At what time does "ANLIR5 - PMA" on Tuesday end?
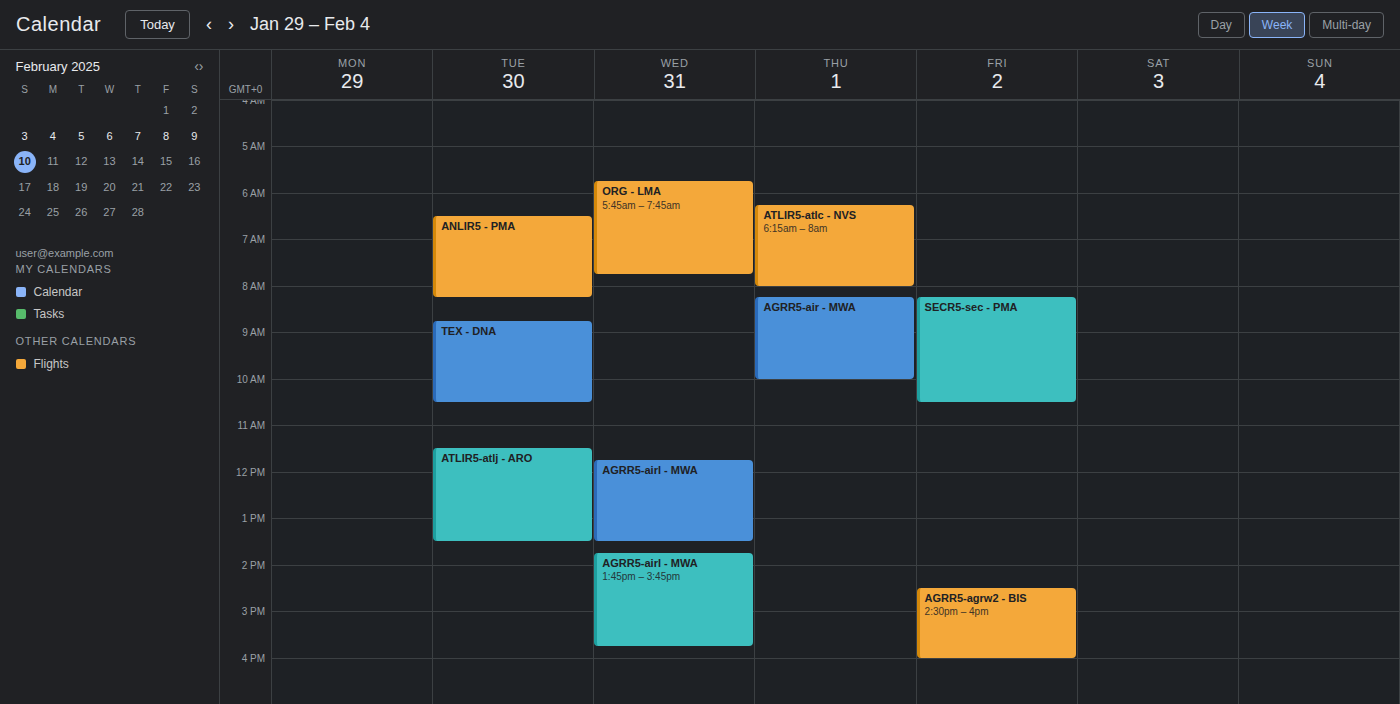
8:15 AM